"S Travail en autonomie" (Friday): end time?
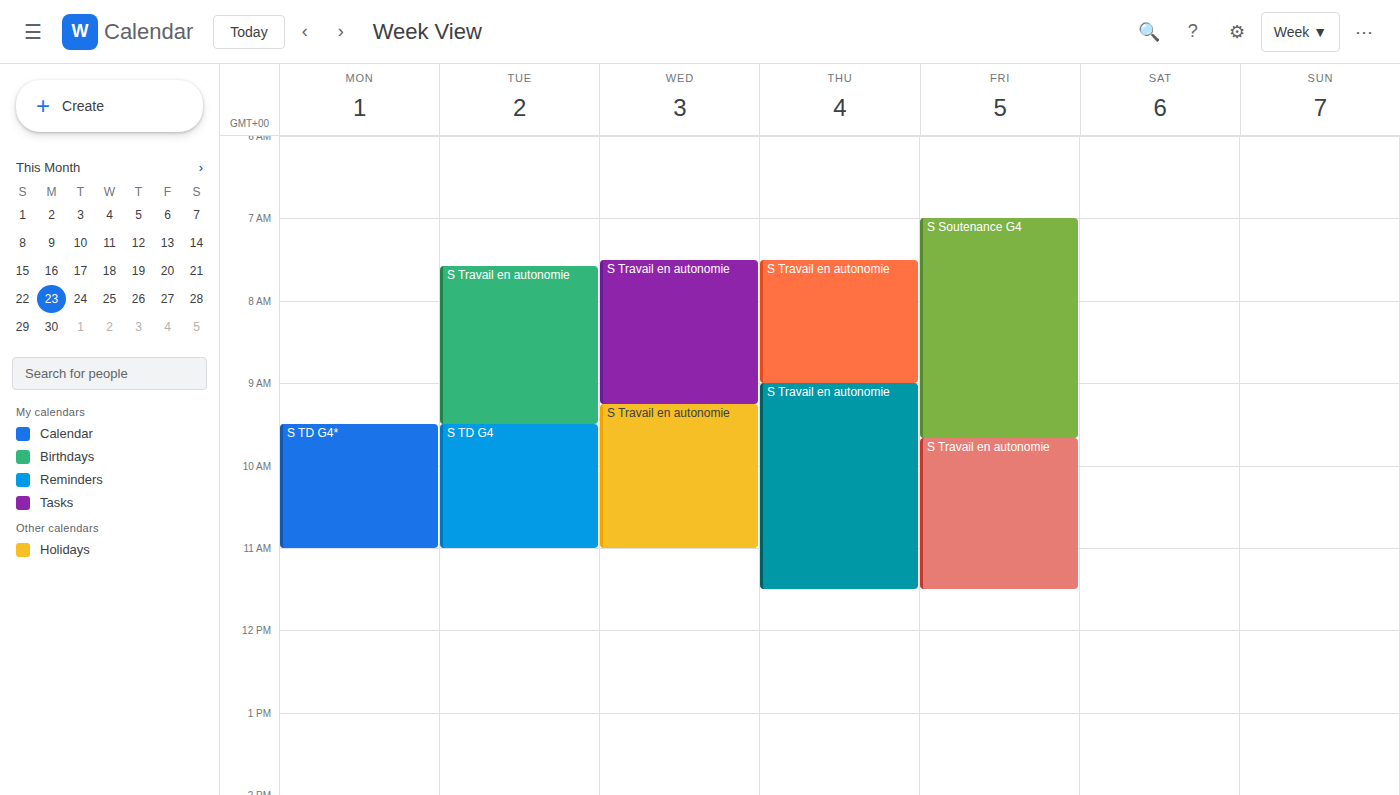
11:30 AM